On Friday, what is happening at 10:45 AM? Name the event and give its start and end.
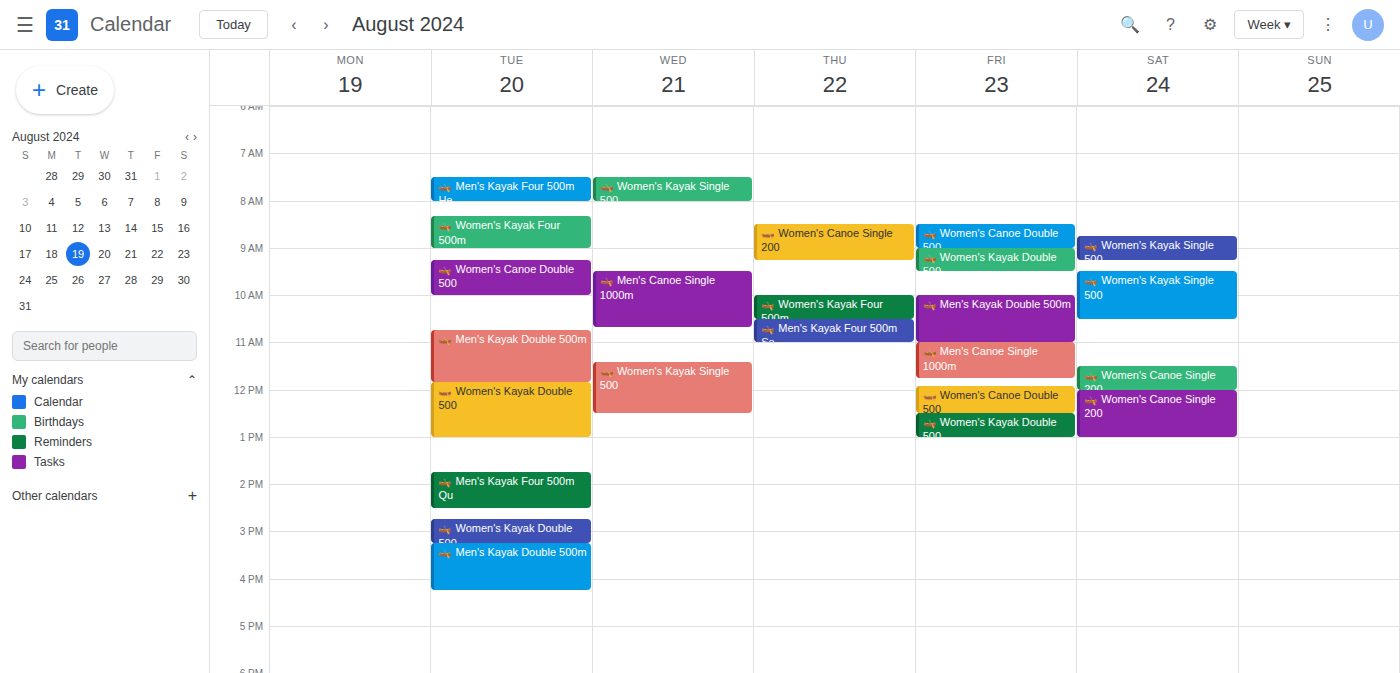
"🛶 Men's Kayak Double 500m", 10:00 AM to 11:00 AM